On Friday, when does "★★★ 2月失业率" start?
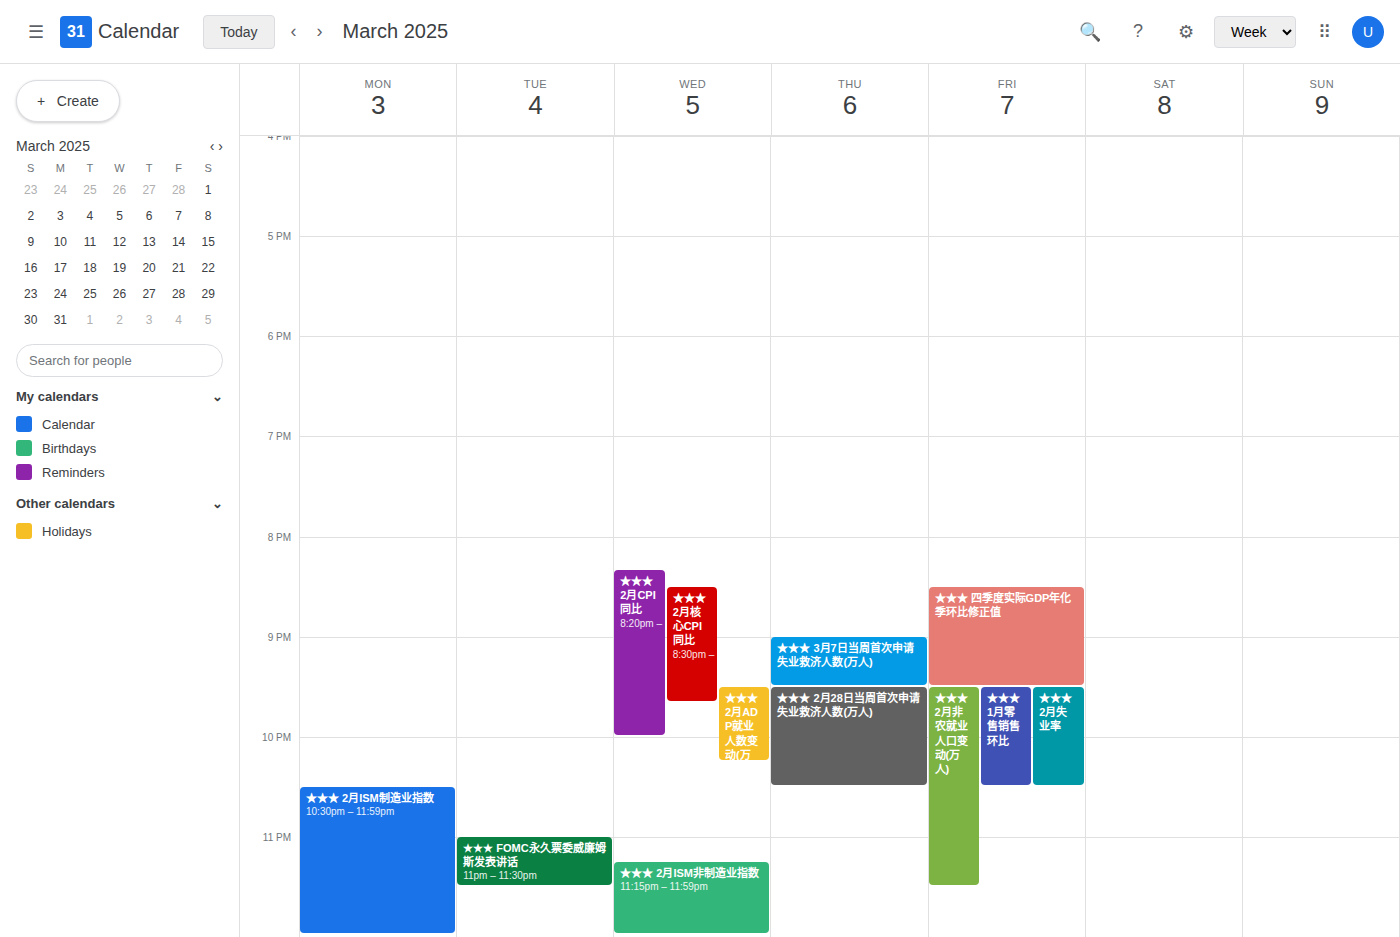
21:30